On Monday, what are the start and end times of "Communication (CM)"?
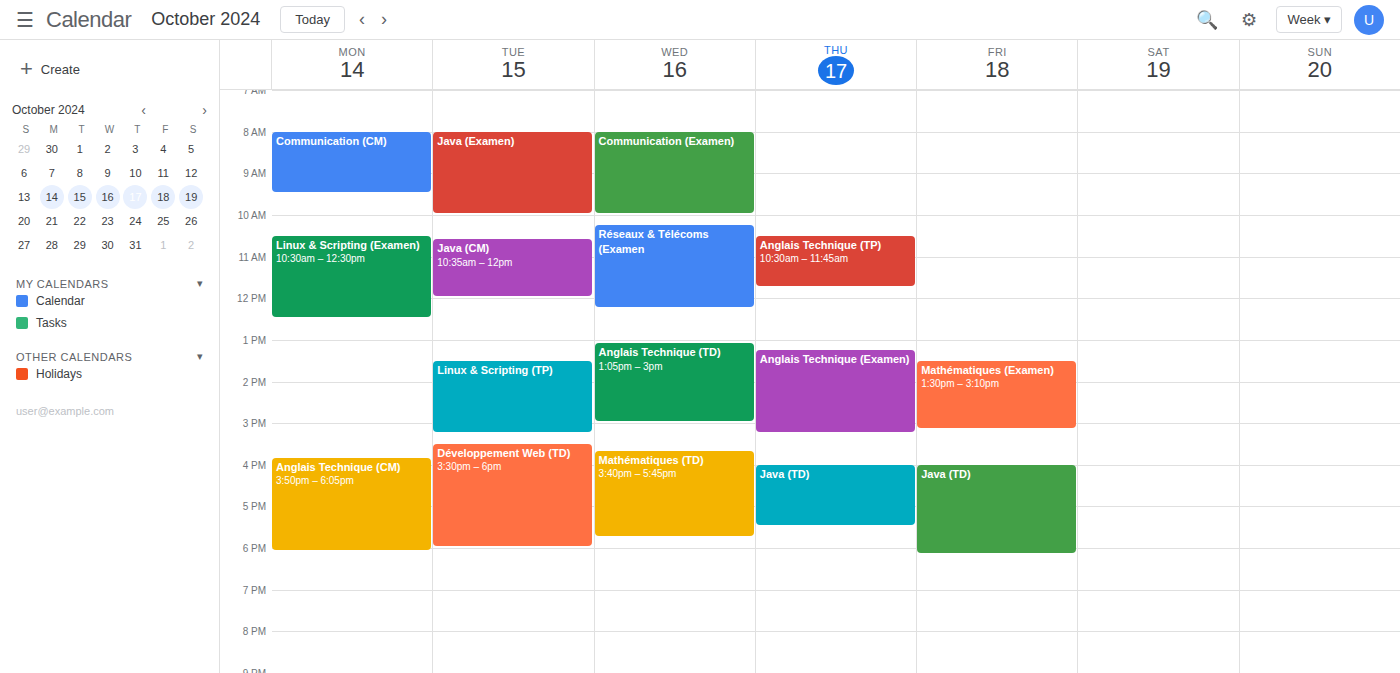
8:00 AM to 9:30 AM